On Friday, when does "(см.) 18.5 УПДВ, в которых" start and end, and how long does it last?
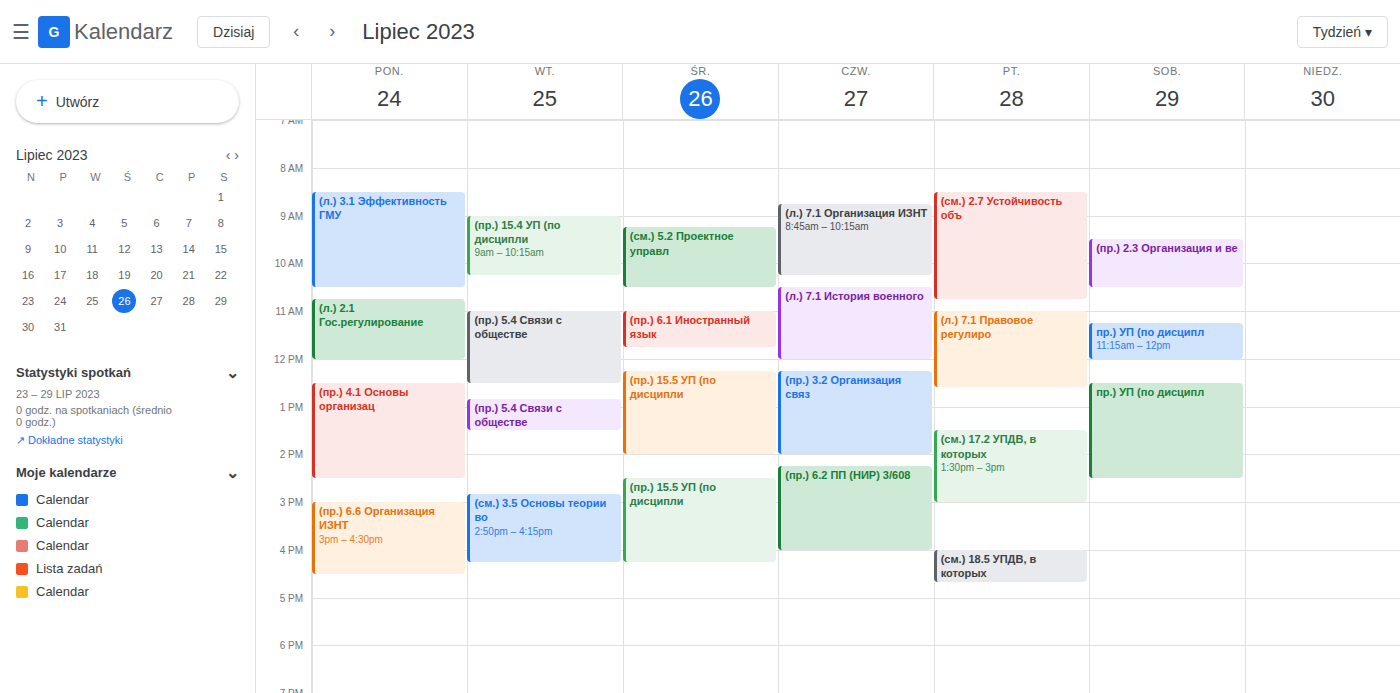
4:00 PM to 4:40 PM, 40 minutes